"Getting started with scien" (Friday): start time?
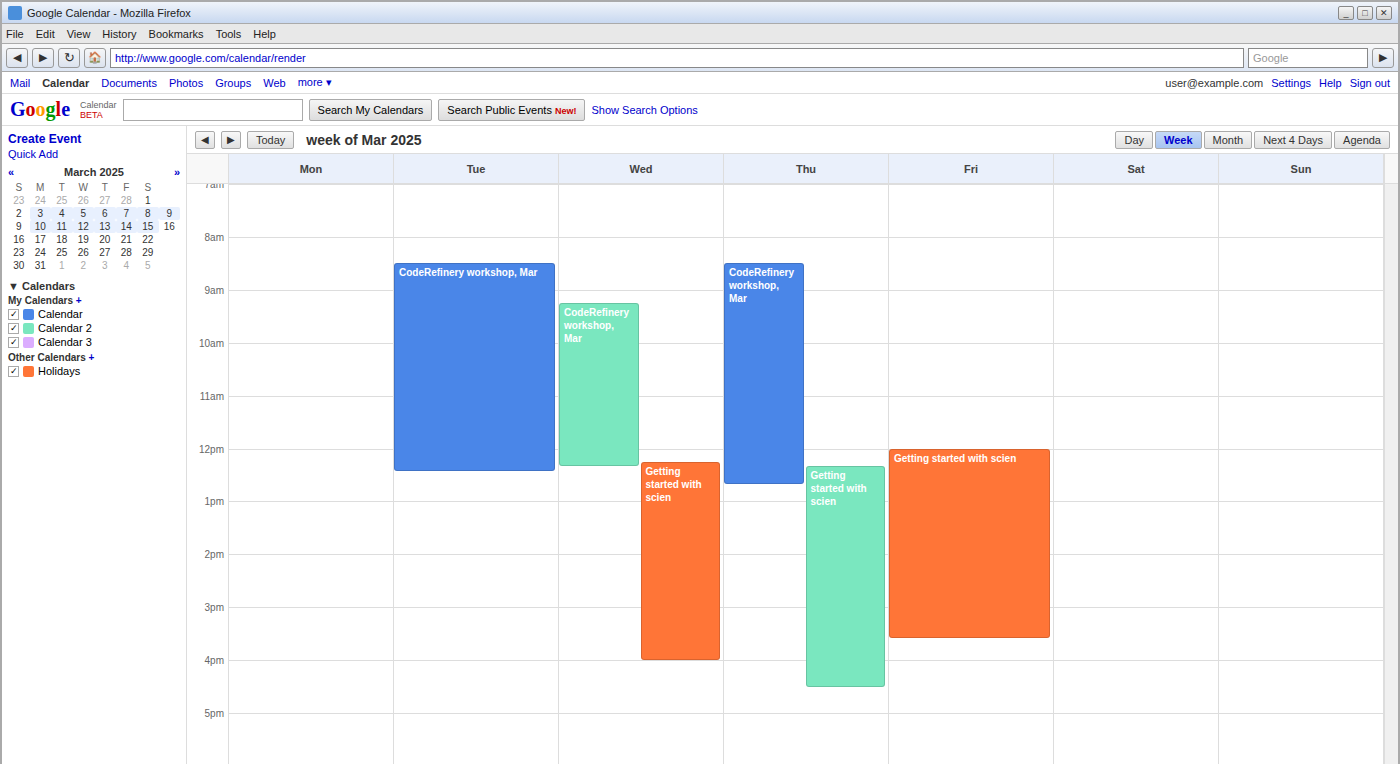
12:00 PM